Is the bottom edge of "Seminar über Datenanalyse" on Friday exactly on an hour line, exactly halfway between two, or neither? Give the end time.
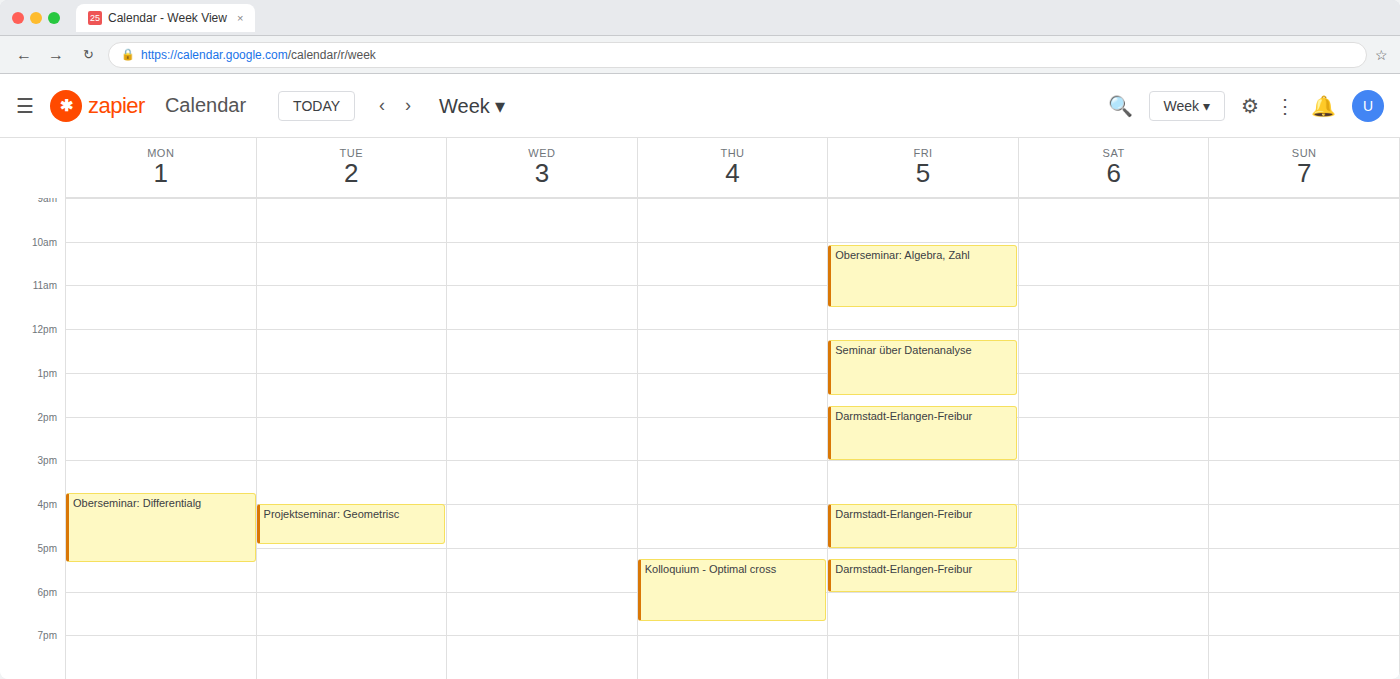
13:30 -- halfway between the 13:00 and 14:00 lines.